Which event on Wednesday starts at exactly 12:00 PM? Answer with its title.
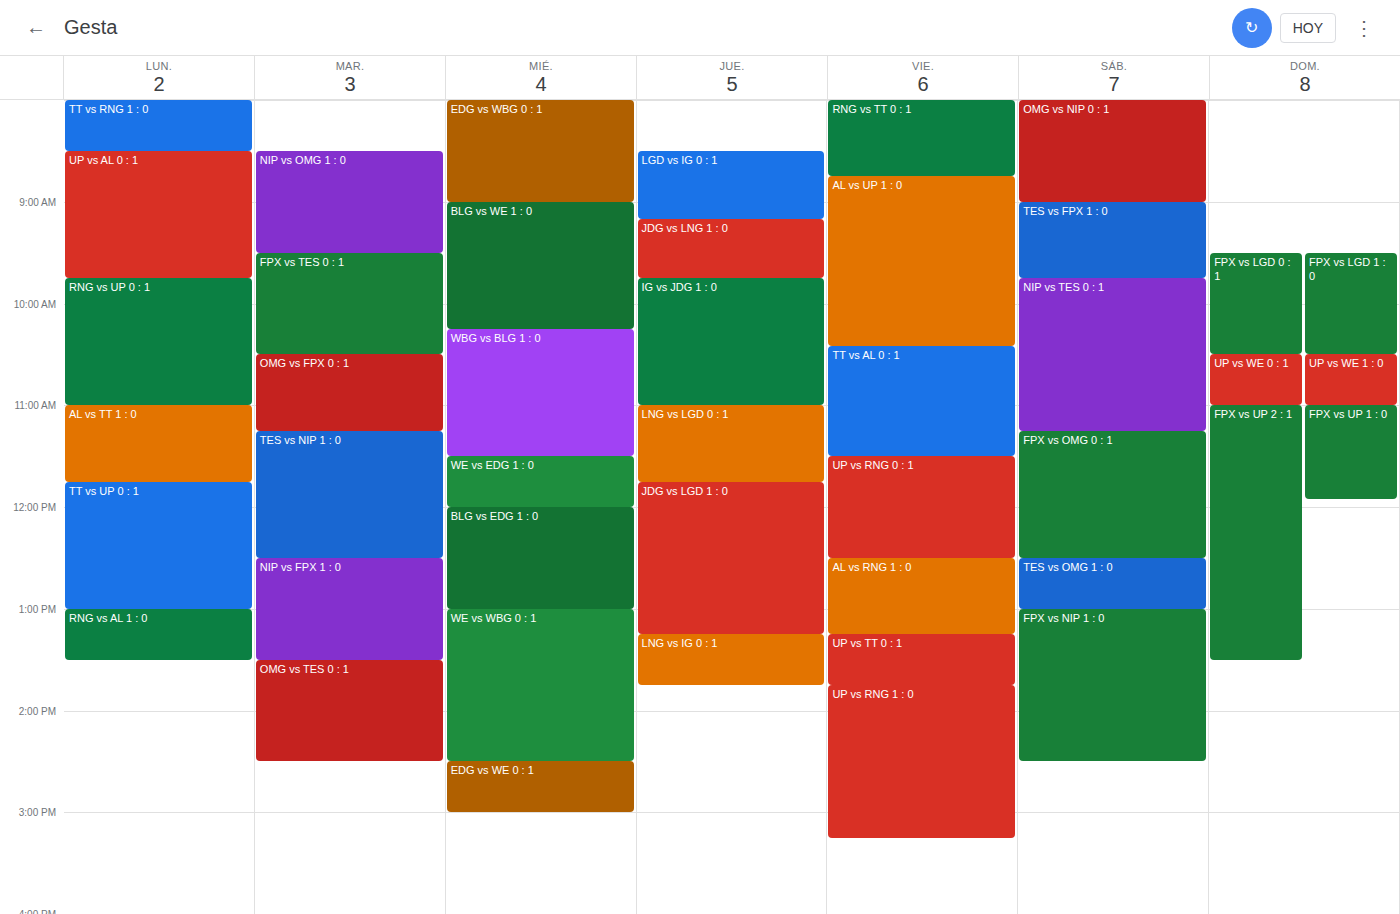
"BLG vs EDG 1 : 0"